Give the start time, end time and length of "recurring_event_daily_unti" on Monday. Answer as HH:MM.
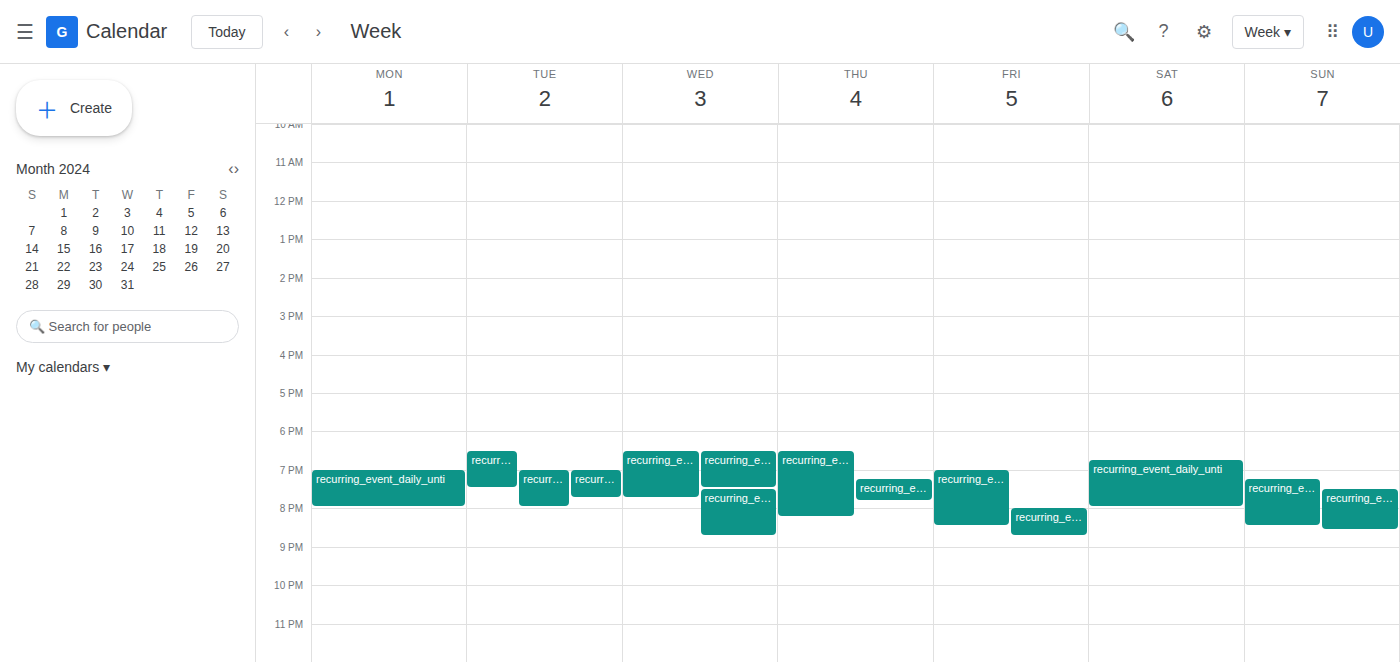
19:00 to 20:00, 1 hour